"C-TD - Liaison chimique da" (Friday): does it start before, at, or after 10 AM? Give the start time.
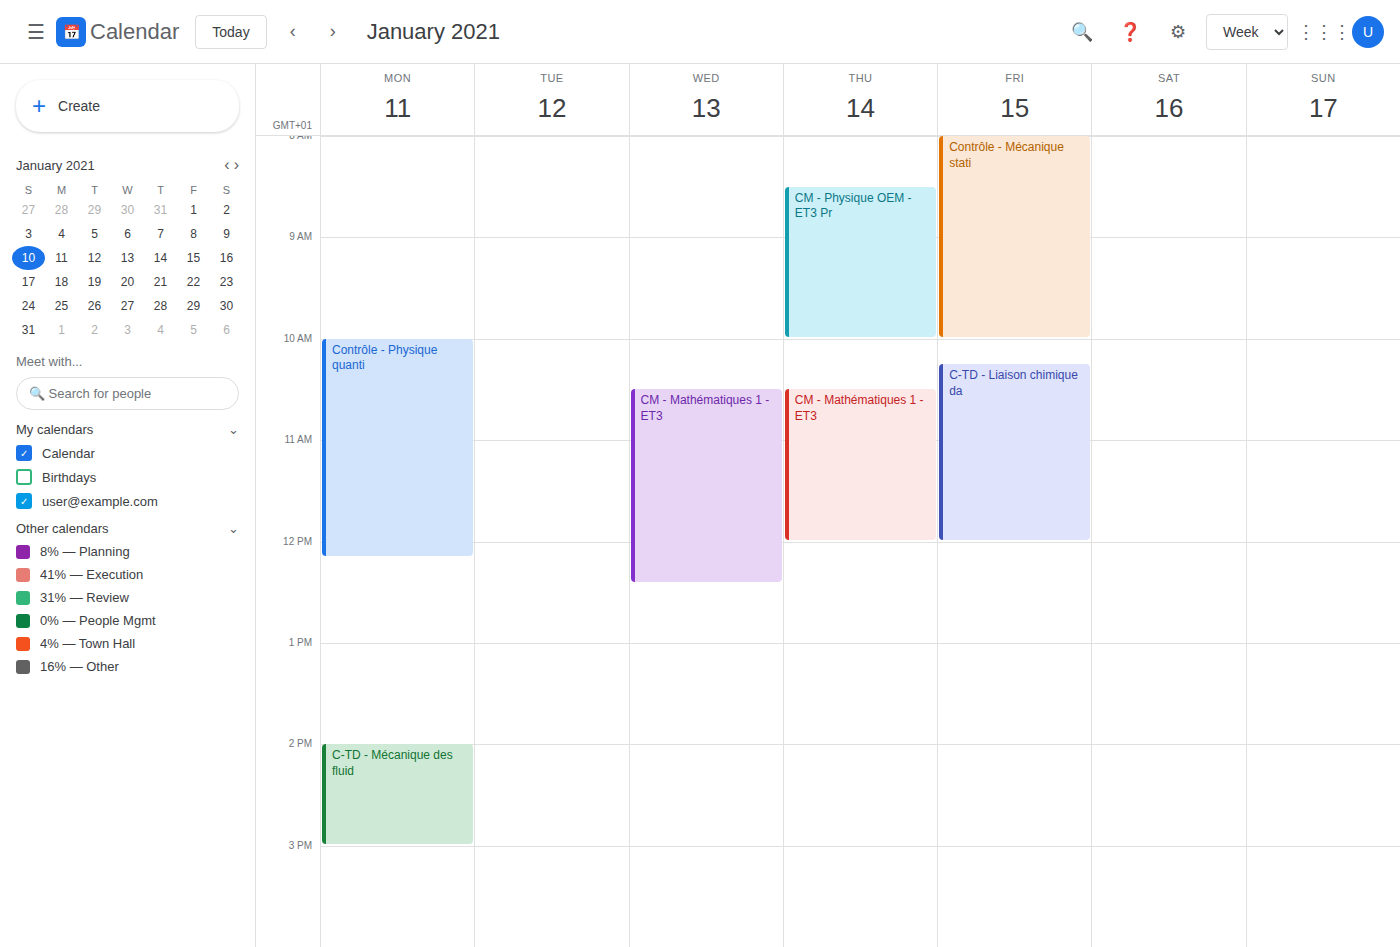
10:15 AM -- after 10 AM, 15 minutes below the 10 AM line.